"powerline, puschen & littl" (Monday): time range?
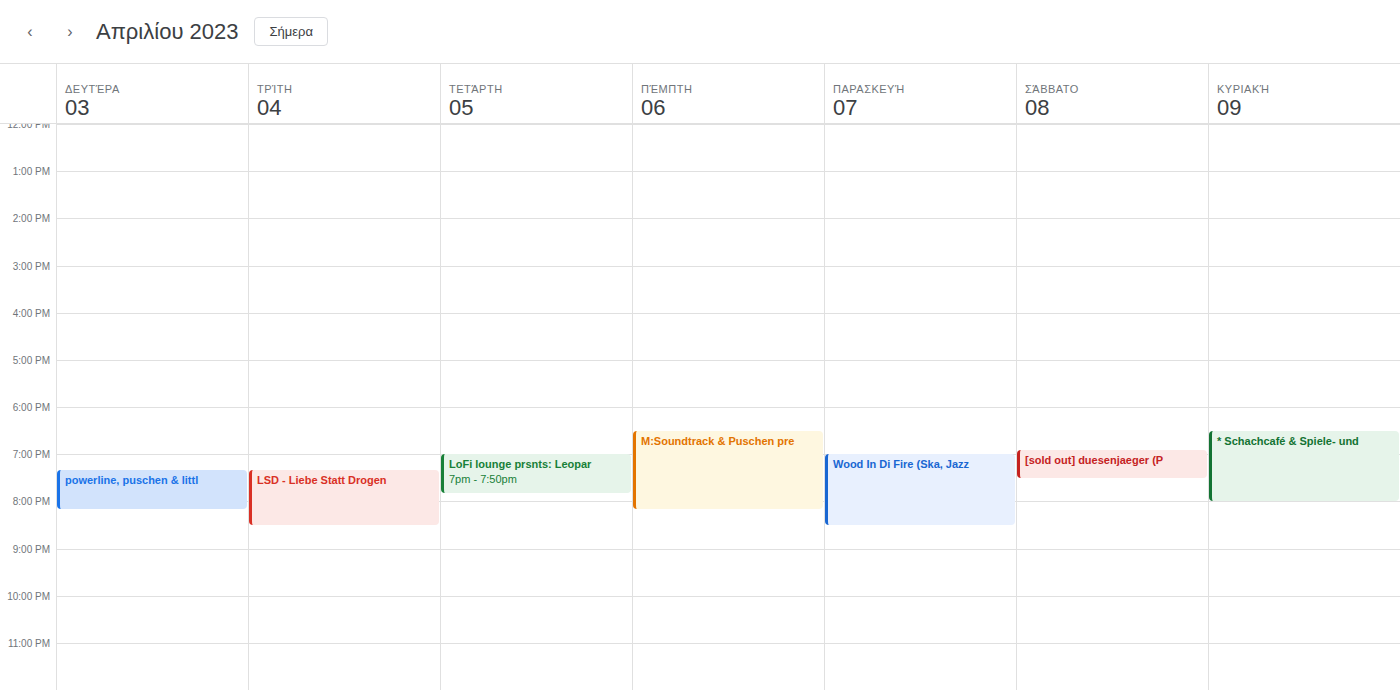
7:20 PM to 8:10 PM